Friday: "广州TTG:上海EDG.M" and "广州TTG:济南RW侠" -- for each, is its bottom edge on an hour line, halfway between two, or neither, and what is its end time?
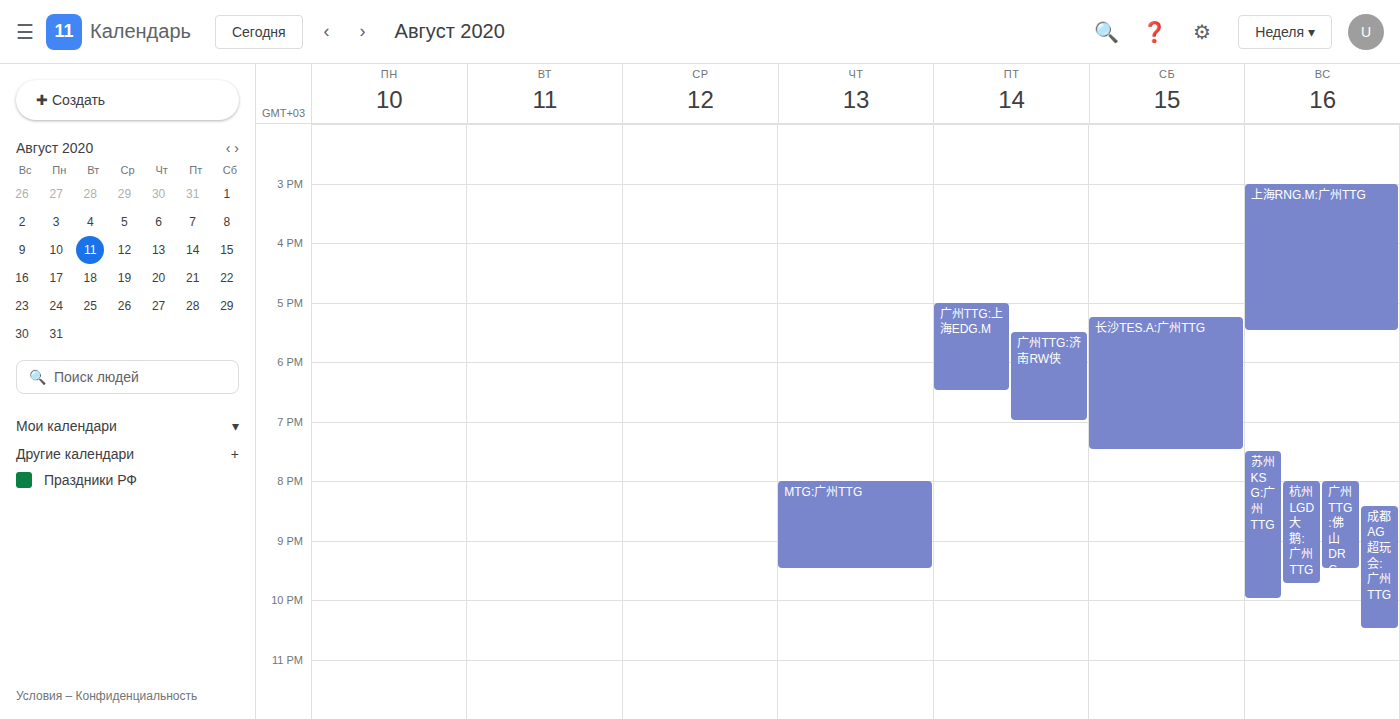
"广州TTG:上海EDG.M": 6:30 PM, halfway between the 6 PM and 7 PM lines. "广州TTG:济南RW侠": 7:00 PM, exactly on the 7 PM line.